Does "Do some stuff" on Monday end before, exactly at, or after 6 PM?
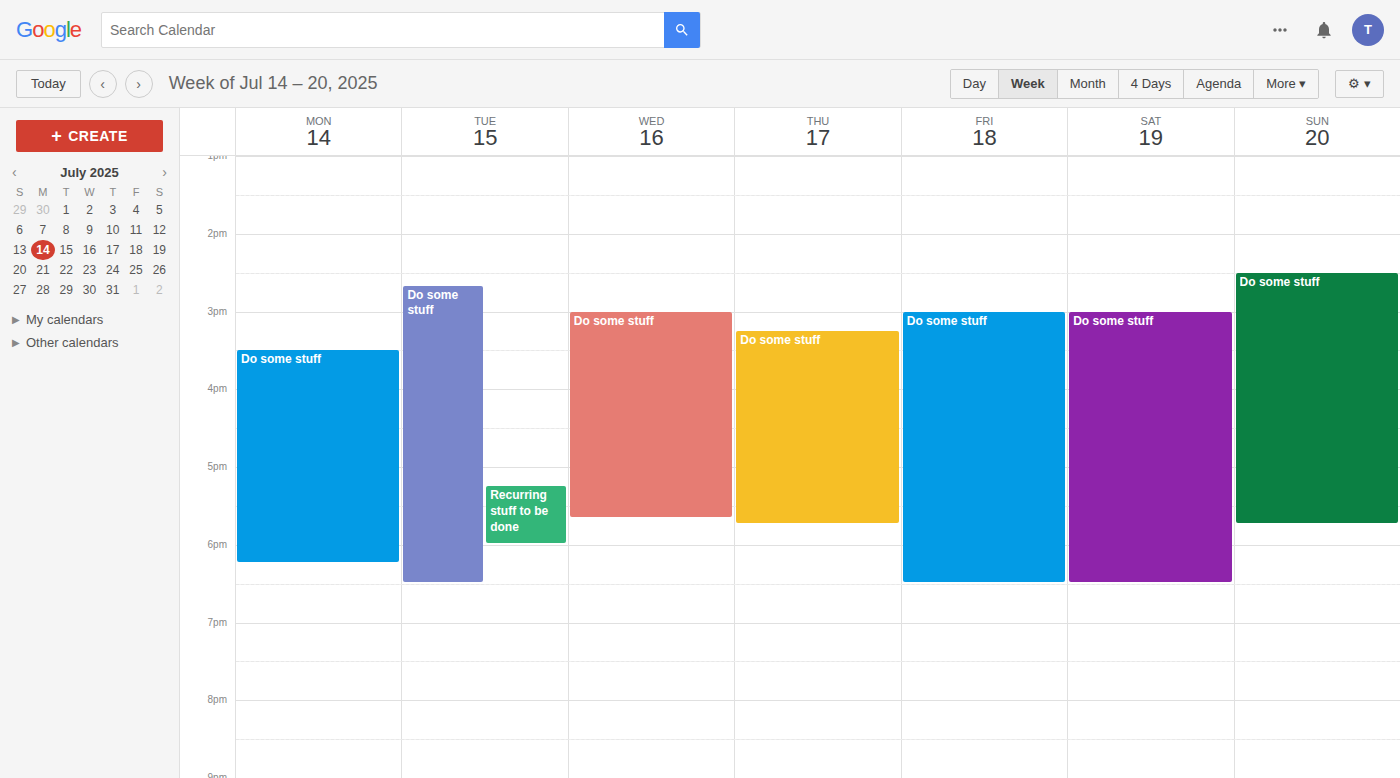
6:15 PM -- after 6 PM, 15 minutes below the 6 PM line.